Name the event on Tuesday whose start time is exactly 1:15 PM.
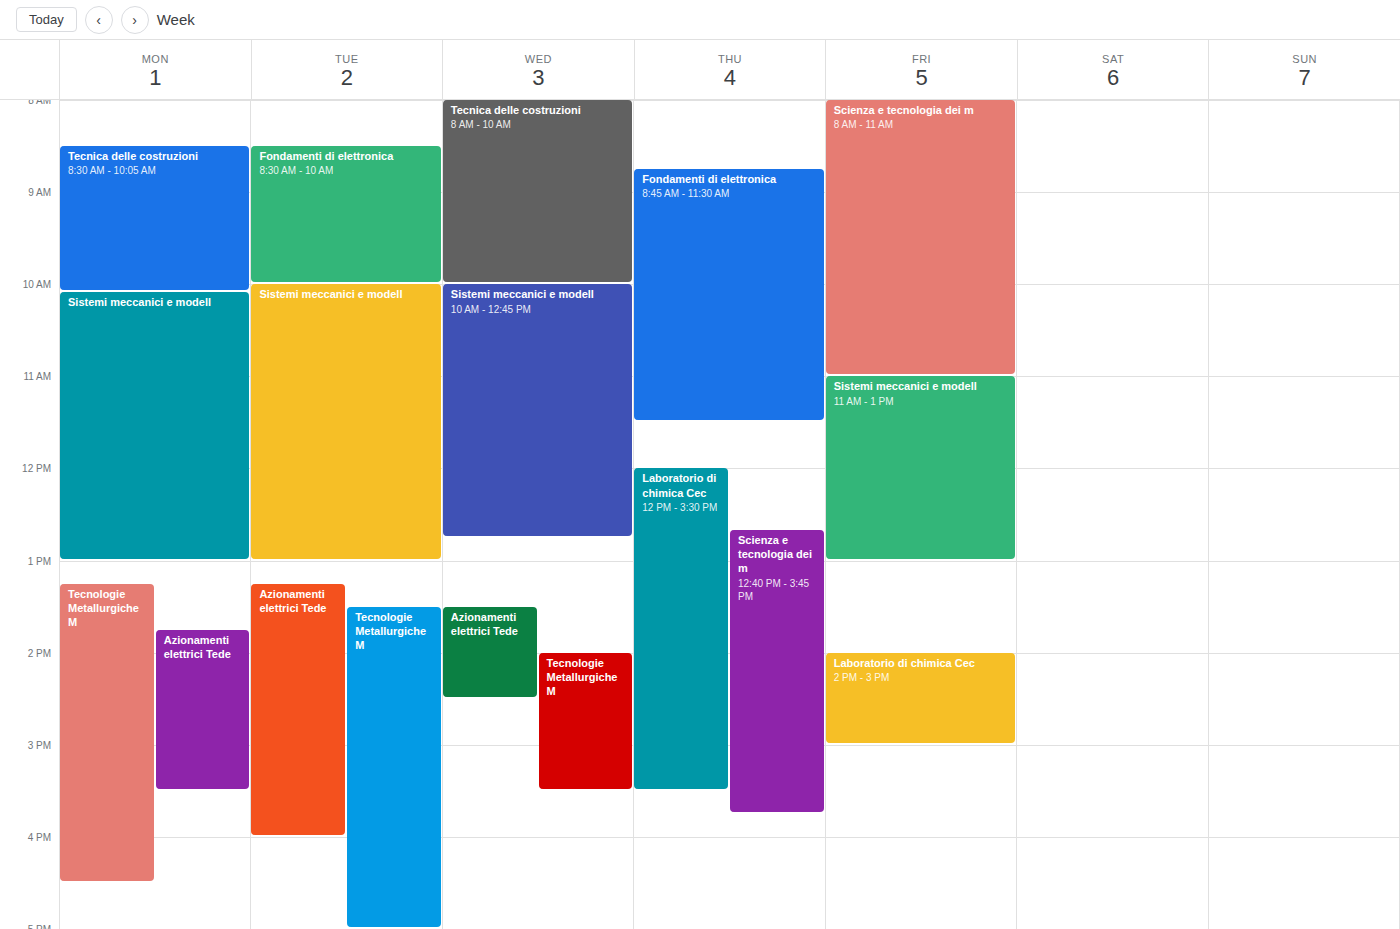
"Azionamenti elettrici Tede"